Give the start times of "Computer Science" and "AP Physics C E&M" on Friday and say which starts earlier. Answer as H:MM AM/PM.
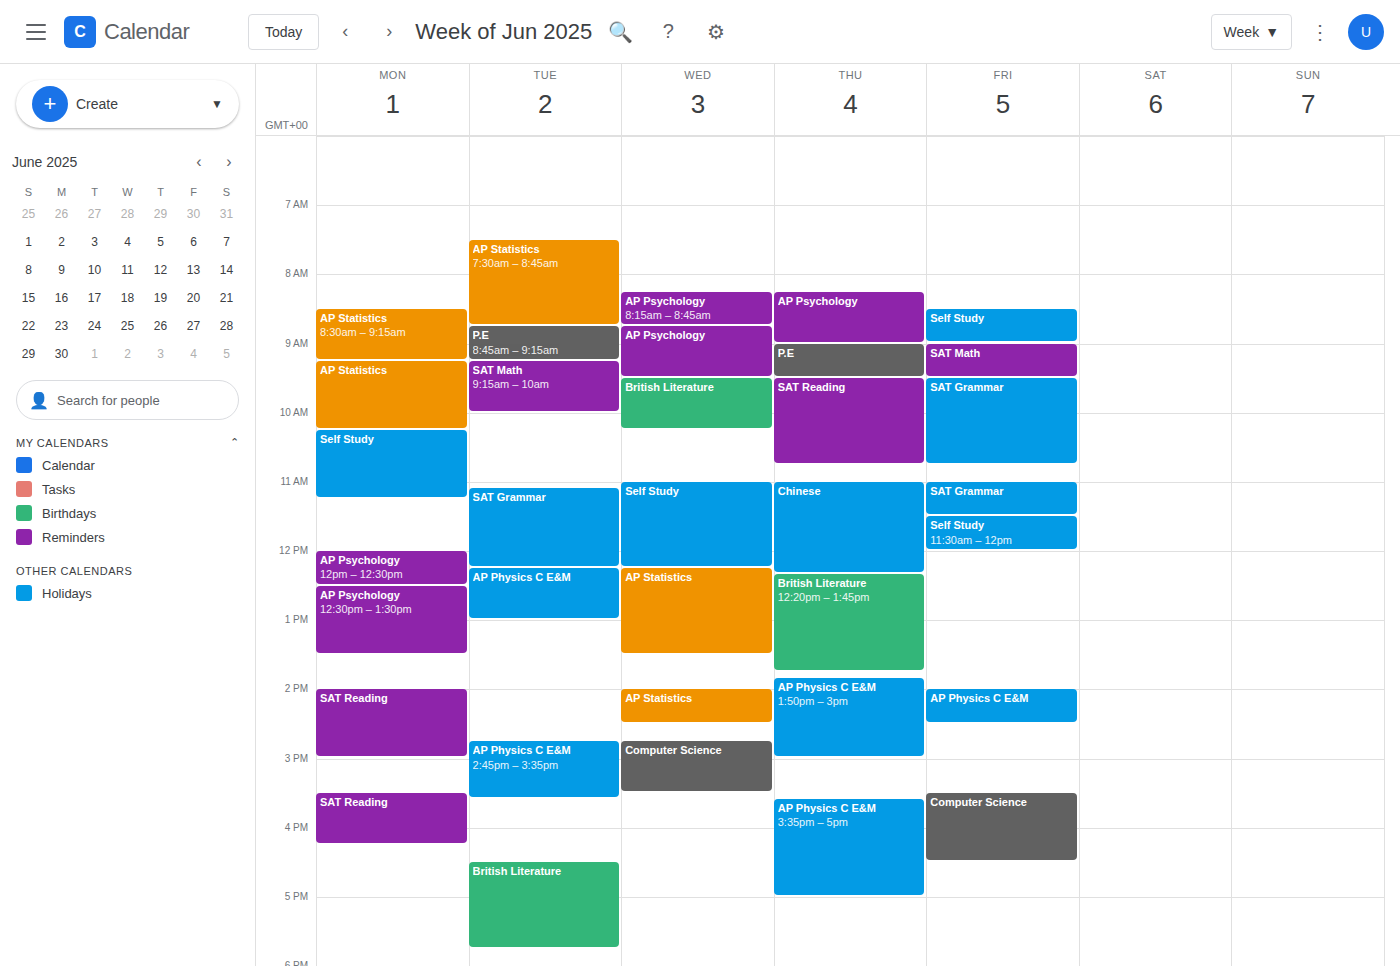
"AP Physics C E&M" 2:00 PM; "Computer Science" 3:30 PM.